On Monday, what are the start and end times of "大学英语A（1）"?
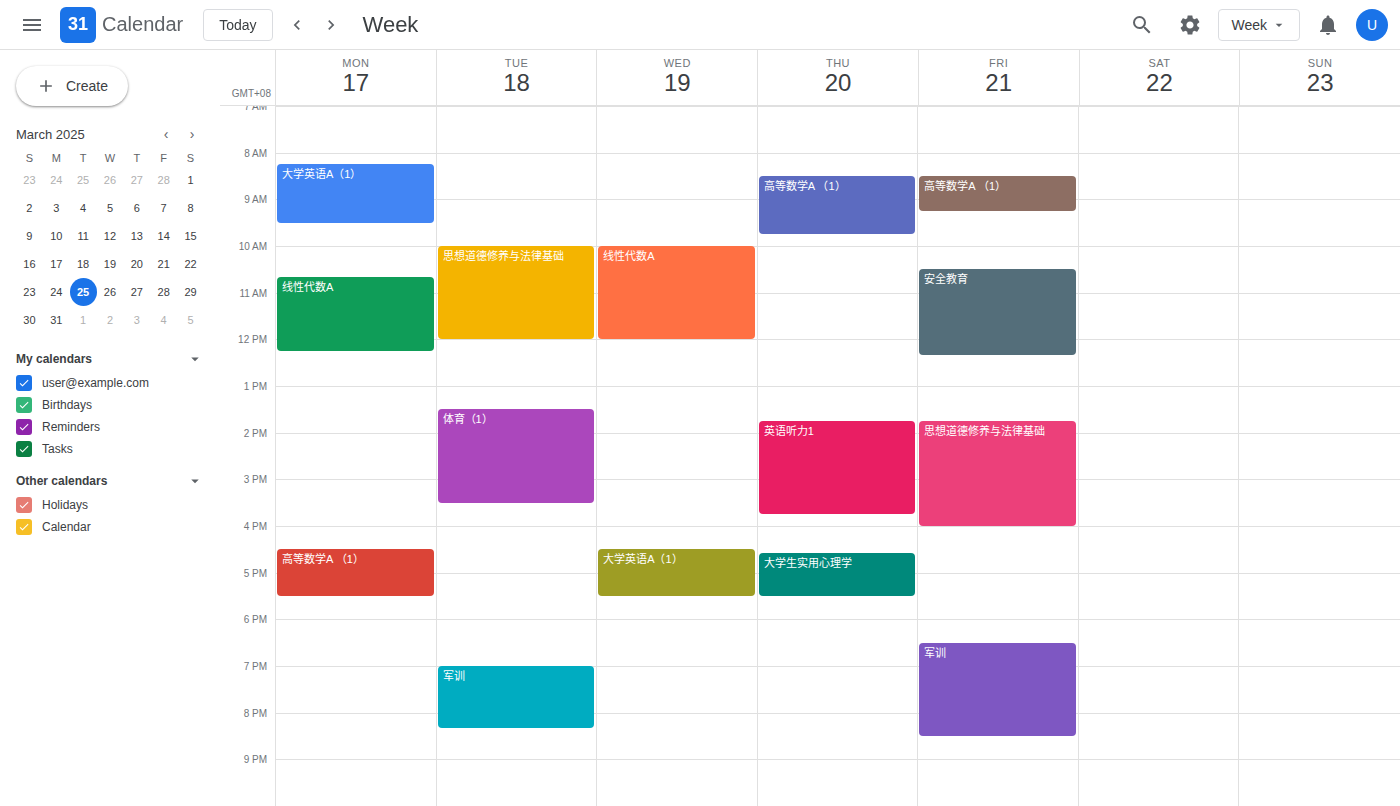
08:15 to 09:30